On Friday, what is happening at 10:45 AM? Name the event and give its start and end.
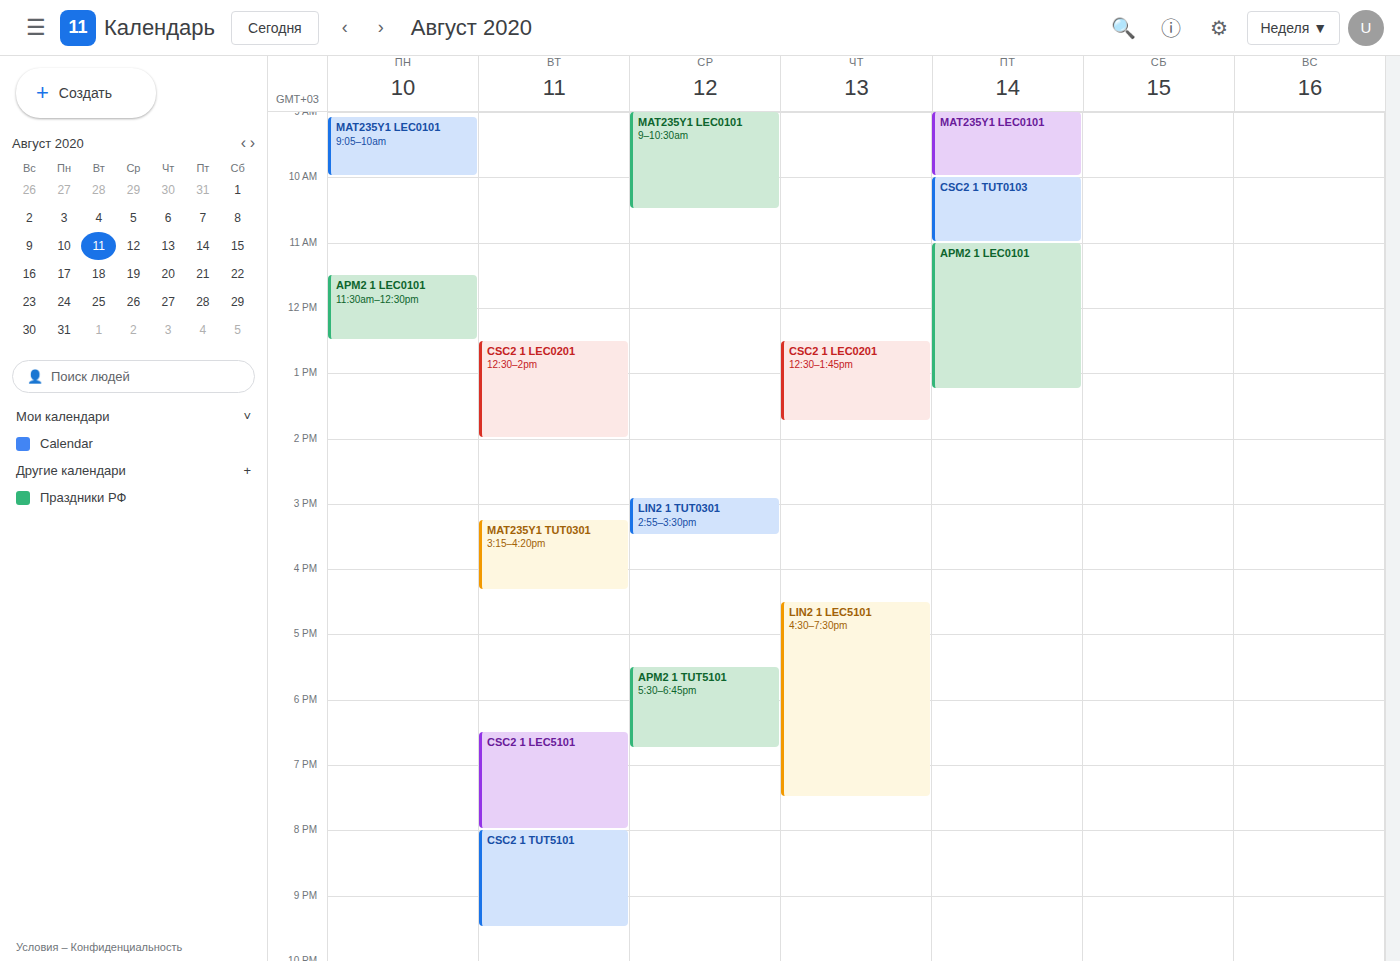
"CSC2 1 TUT0103", 10:00 AM to 11:00 AM